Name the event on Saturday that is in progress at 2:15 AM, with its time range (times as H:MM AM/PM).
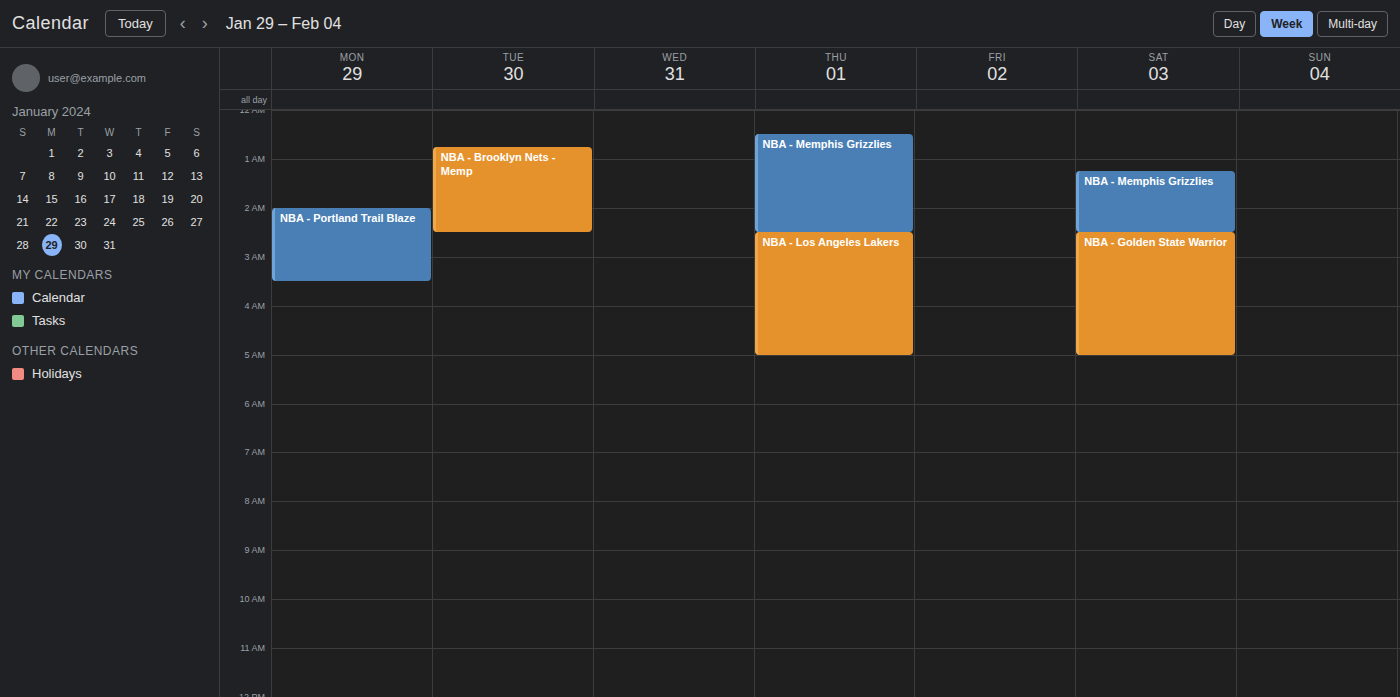
"NBA - Memphis Grizzlies", 1:15 AM to 2:30 AM